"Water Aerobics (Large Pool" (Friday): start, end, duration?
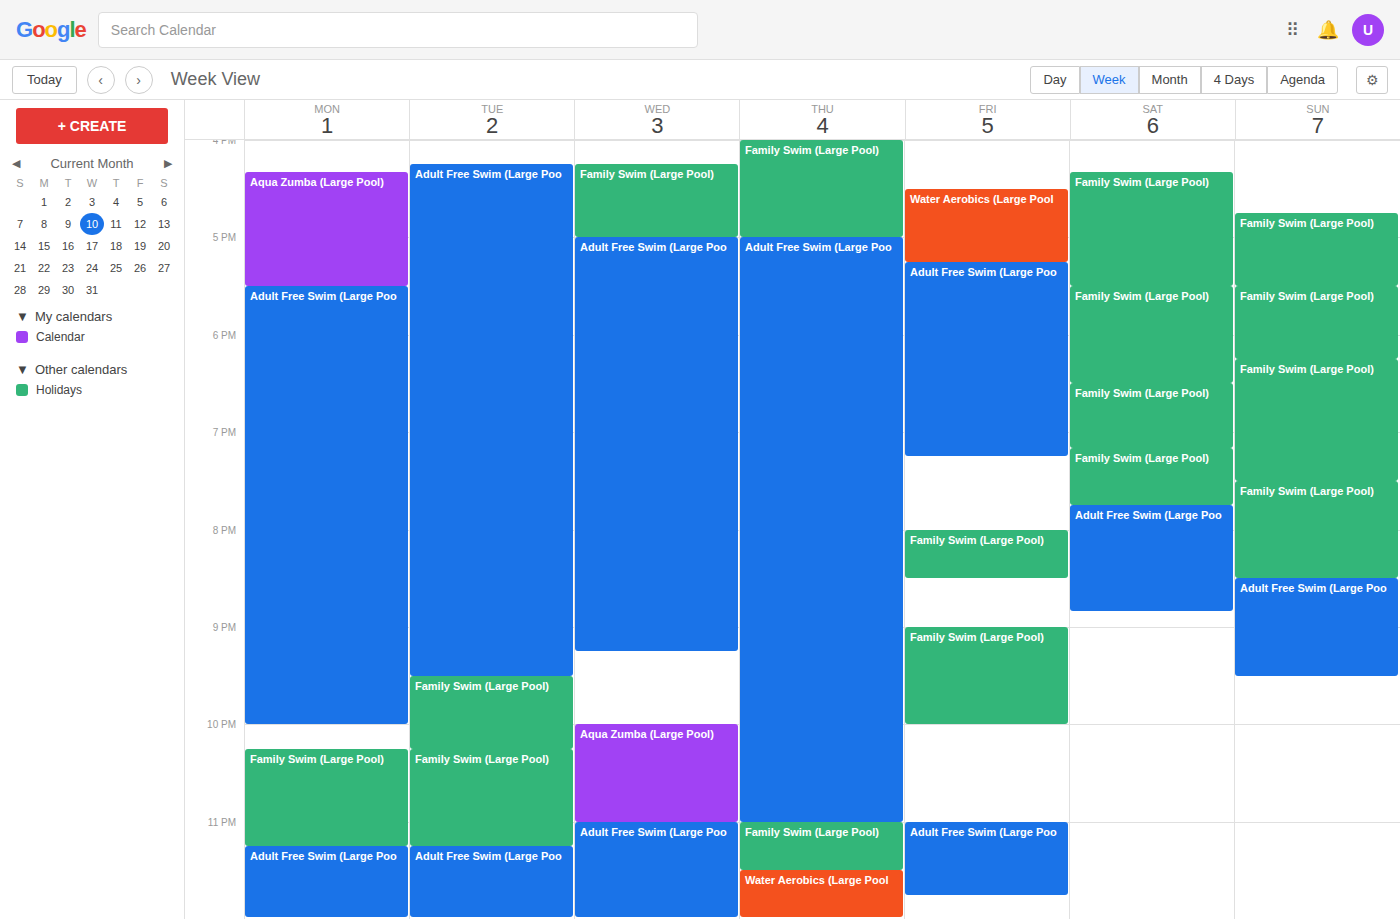
16:30 to 17:15, 45 minutes